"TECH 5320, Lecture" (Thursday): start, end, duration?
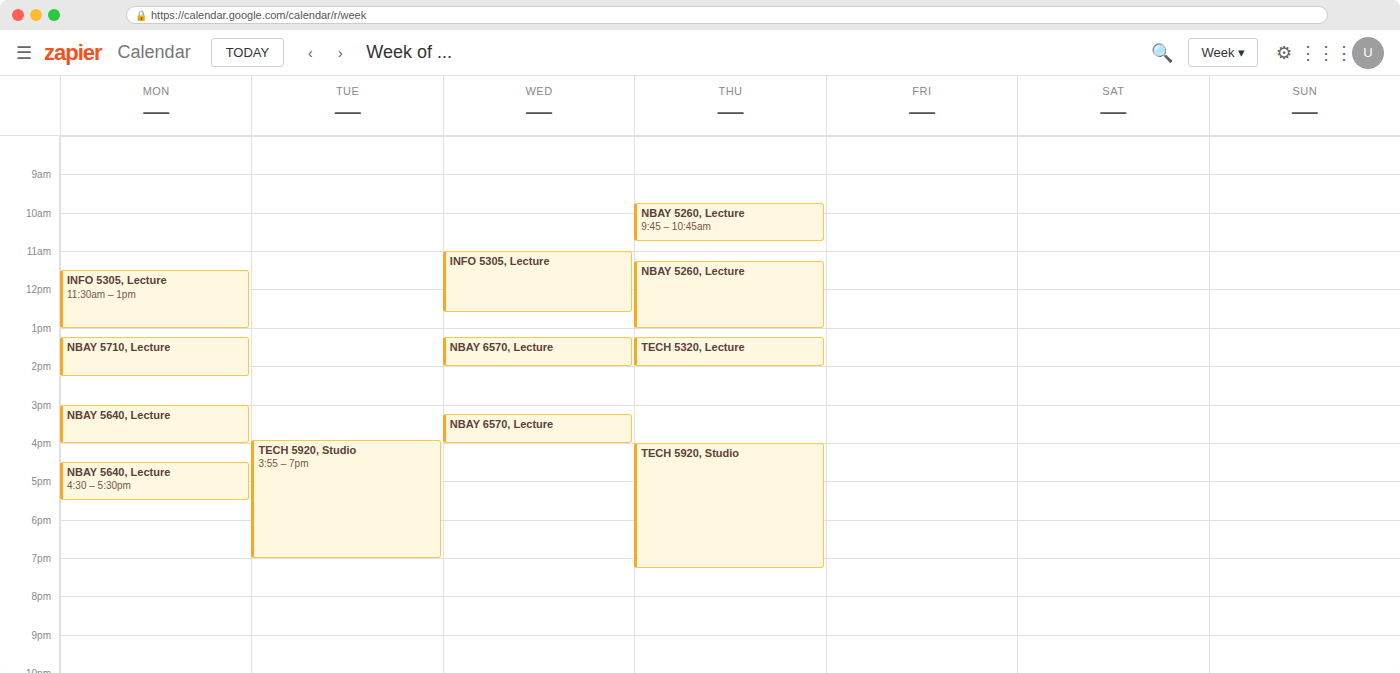
13:15 to 14:00, 45 minutes